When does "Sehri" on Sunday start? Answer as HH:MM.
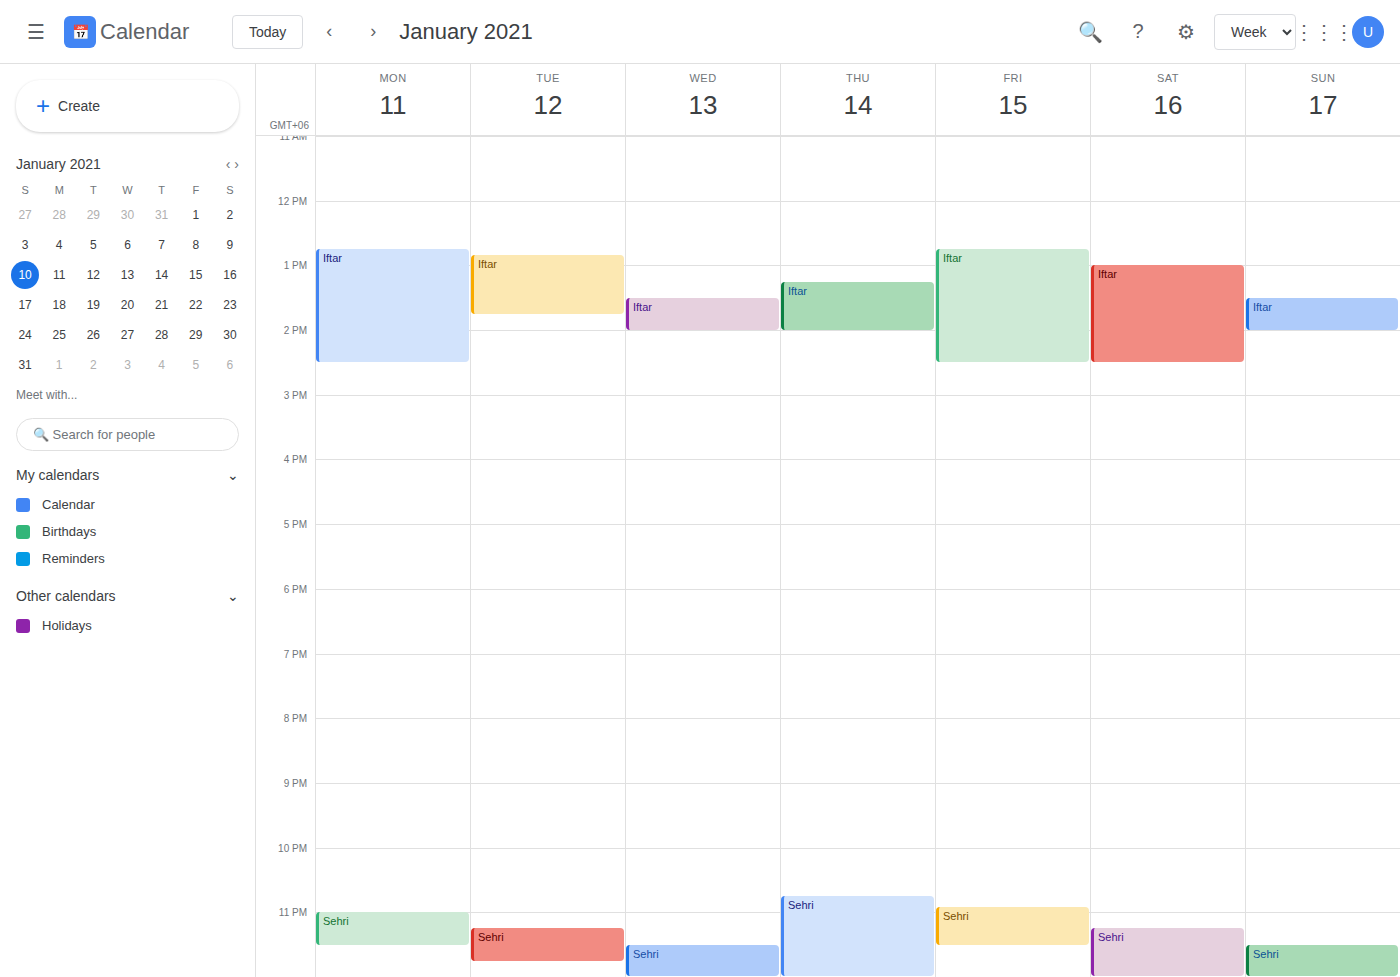
23:30